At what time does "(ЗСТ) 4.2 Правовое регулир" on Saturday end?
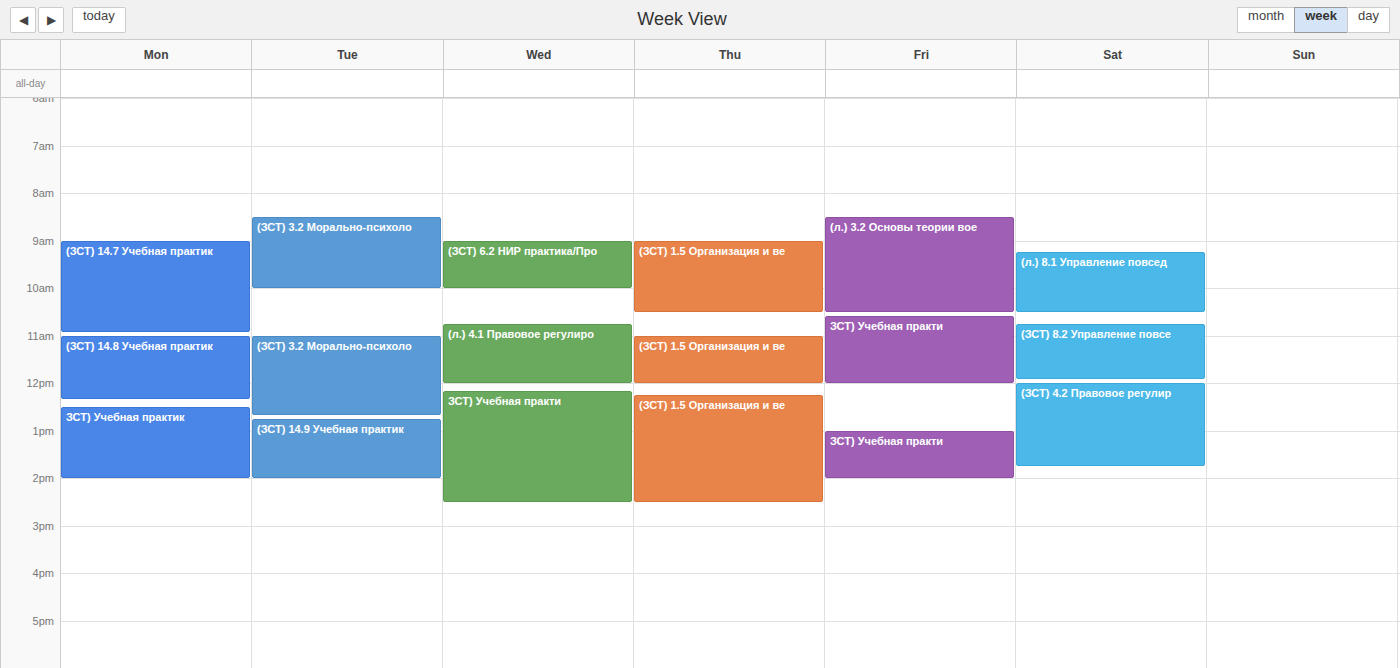
1:45 PM